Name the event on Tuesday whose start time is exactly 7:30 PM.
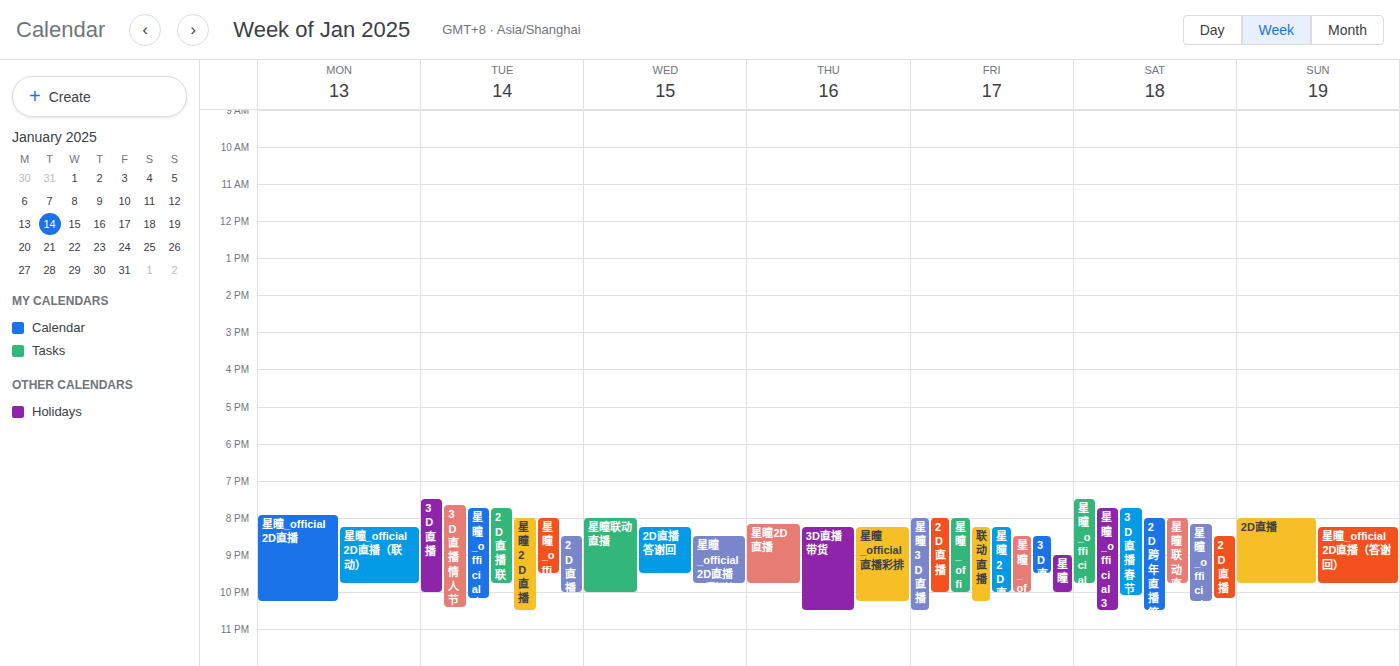
"3D直播"